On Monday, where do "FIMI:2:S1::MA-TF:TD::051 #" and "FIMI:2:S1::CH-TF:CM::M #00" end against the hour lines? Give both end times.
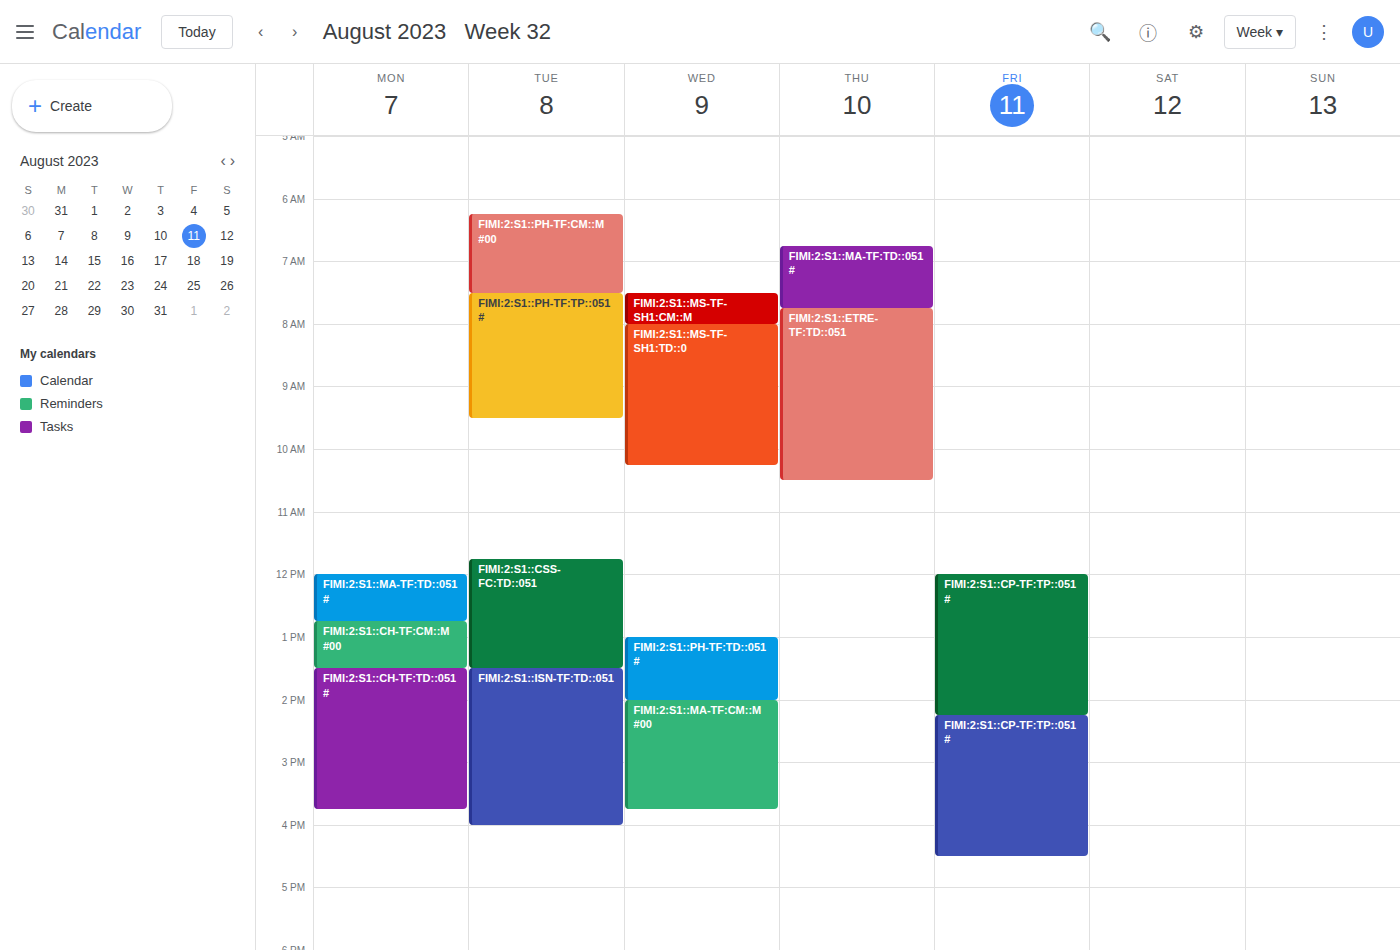
"FIMI:2:S1::MA-TF:TD::051 #": 12:45 PM, neither: three quarters of the way from the 12 PM line to the 1 PM line. "FIMI:2:S1::CH-TF:CM::M #00": 1:30 PM, halfway between the 1 PM and 2 PM lines.